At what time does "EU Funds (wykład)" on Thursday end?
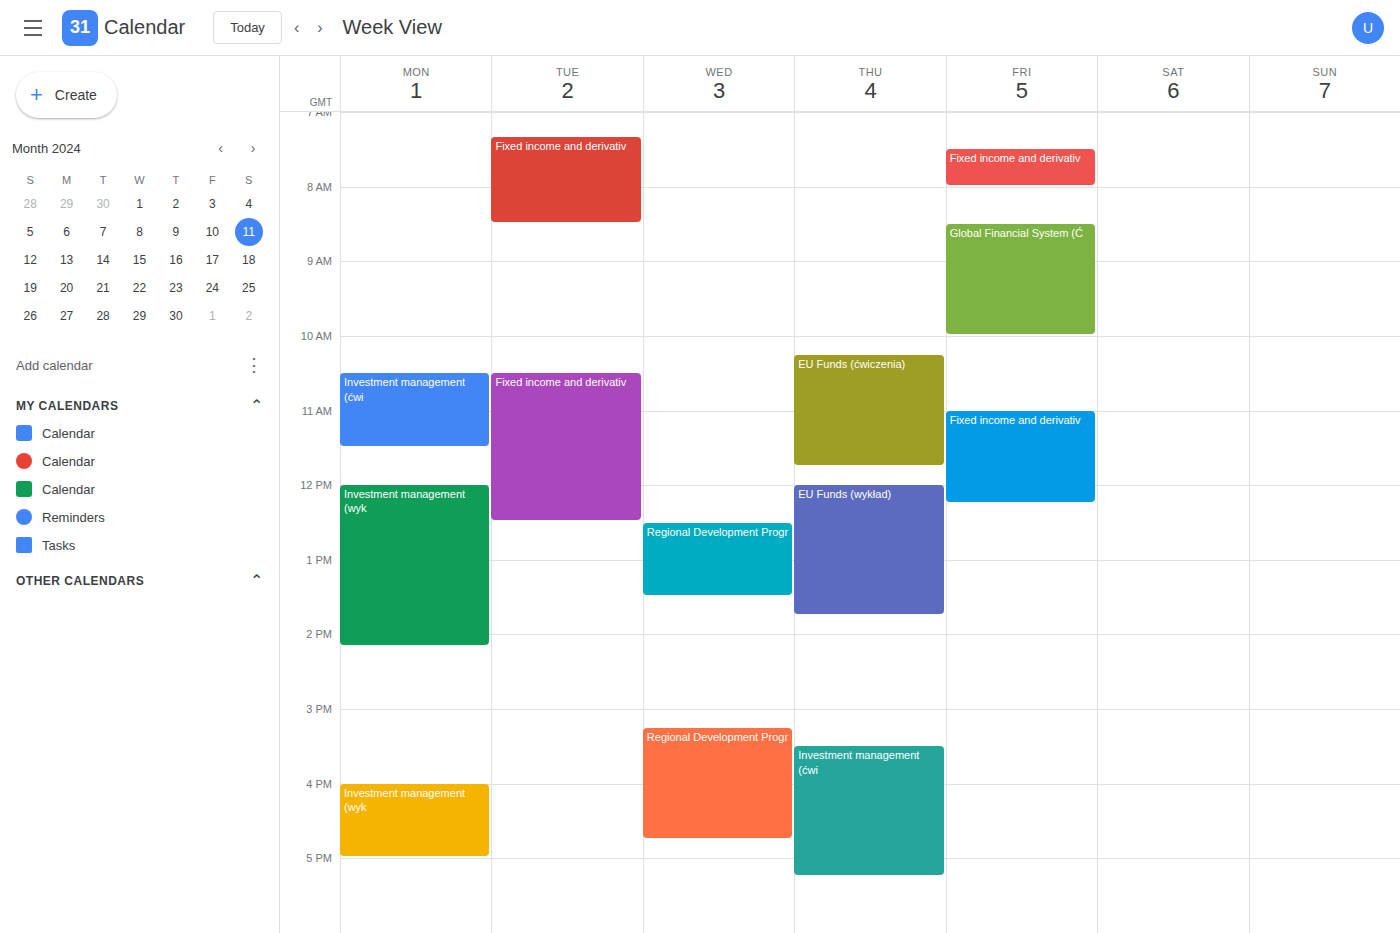
1:45 PM